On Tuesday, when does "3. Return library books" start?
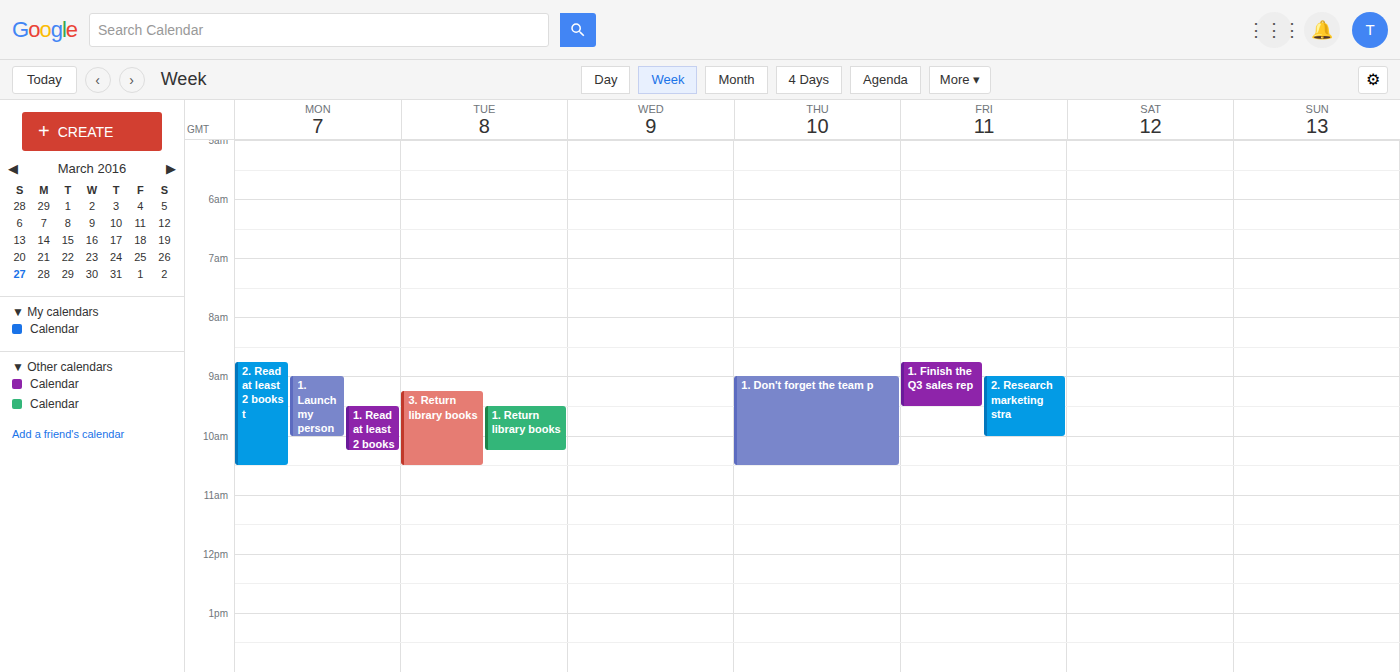
09:15